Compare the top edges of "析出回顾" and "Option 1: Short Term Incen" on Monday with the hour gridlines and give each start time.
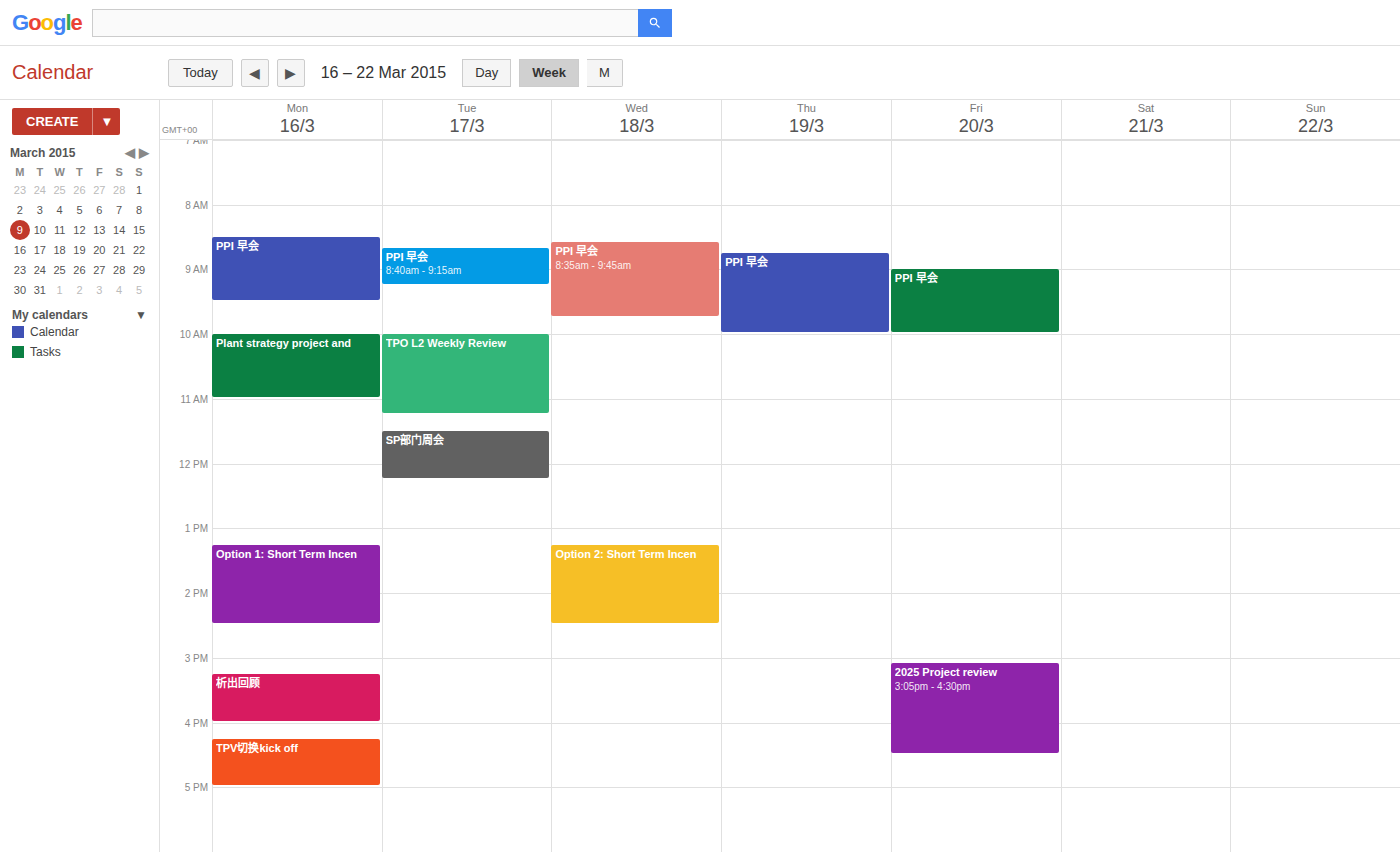
"析出回顾": 3:15 PM, neither: a quarter of the way from the 3 PM line to the 4 PM line. "Option 1: Short Term Incen": 1:15 PM, neither: a quarter of the way from the 1 PM line to the 2 PM line.